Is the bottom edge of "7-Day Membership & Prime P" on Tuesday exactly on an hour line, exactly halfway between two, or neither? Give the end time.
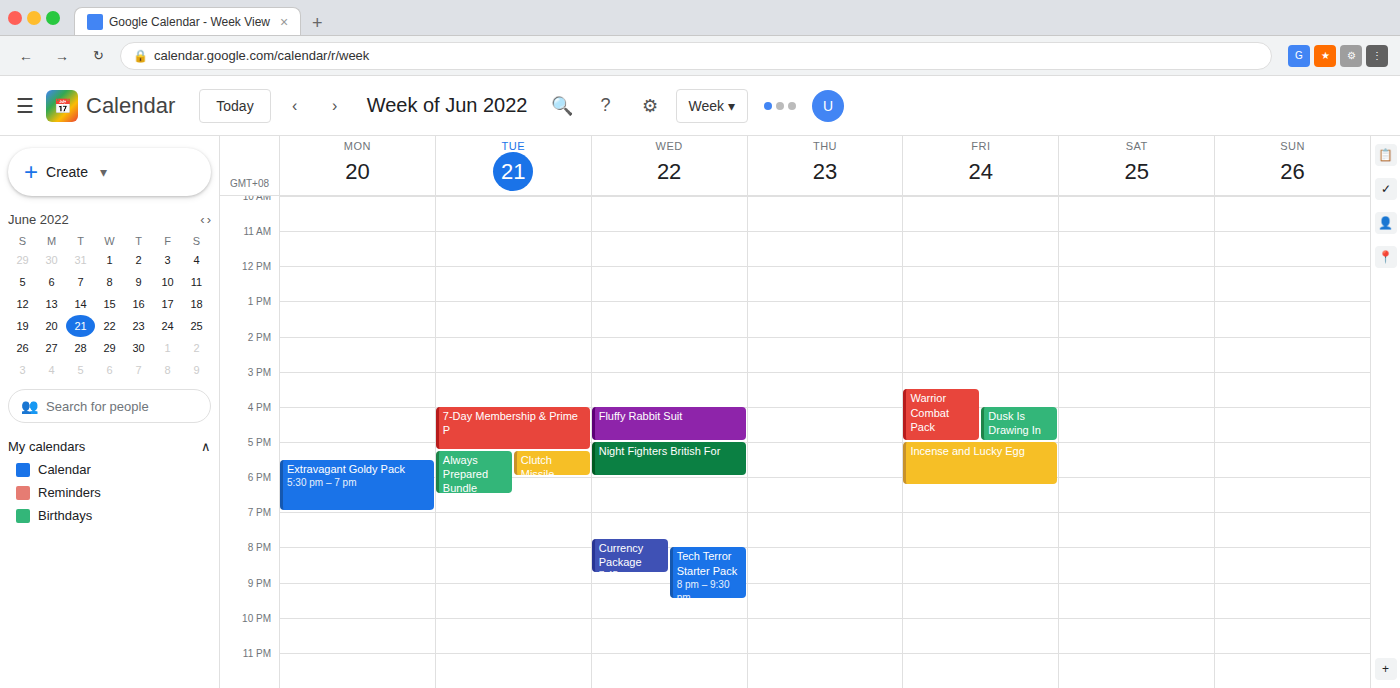
5:15 PM -- neither: a quarter of the way from the 5 PM line to the 6 PM line.